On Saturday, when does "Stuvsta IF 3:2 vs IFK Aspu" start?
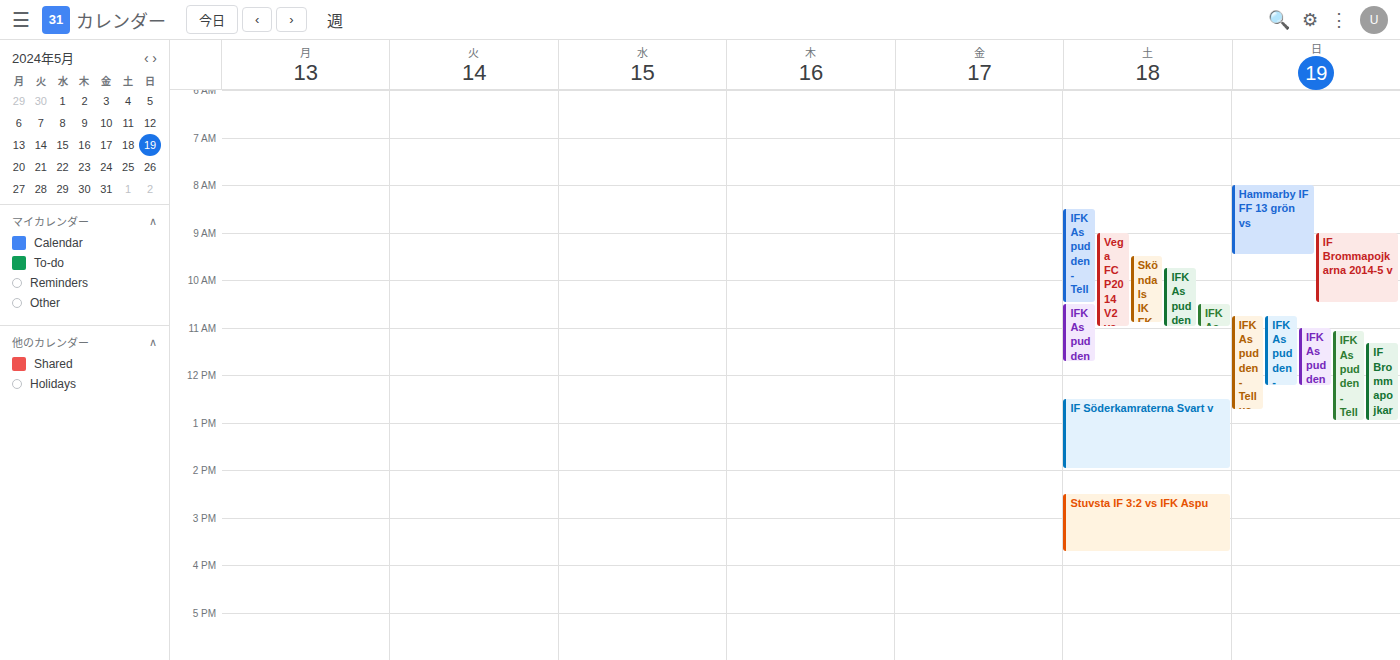
2:30 PM